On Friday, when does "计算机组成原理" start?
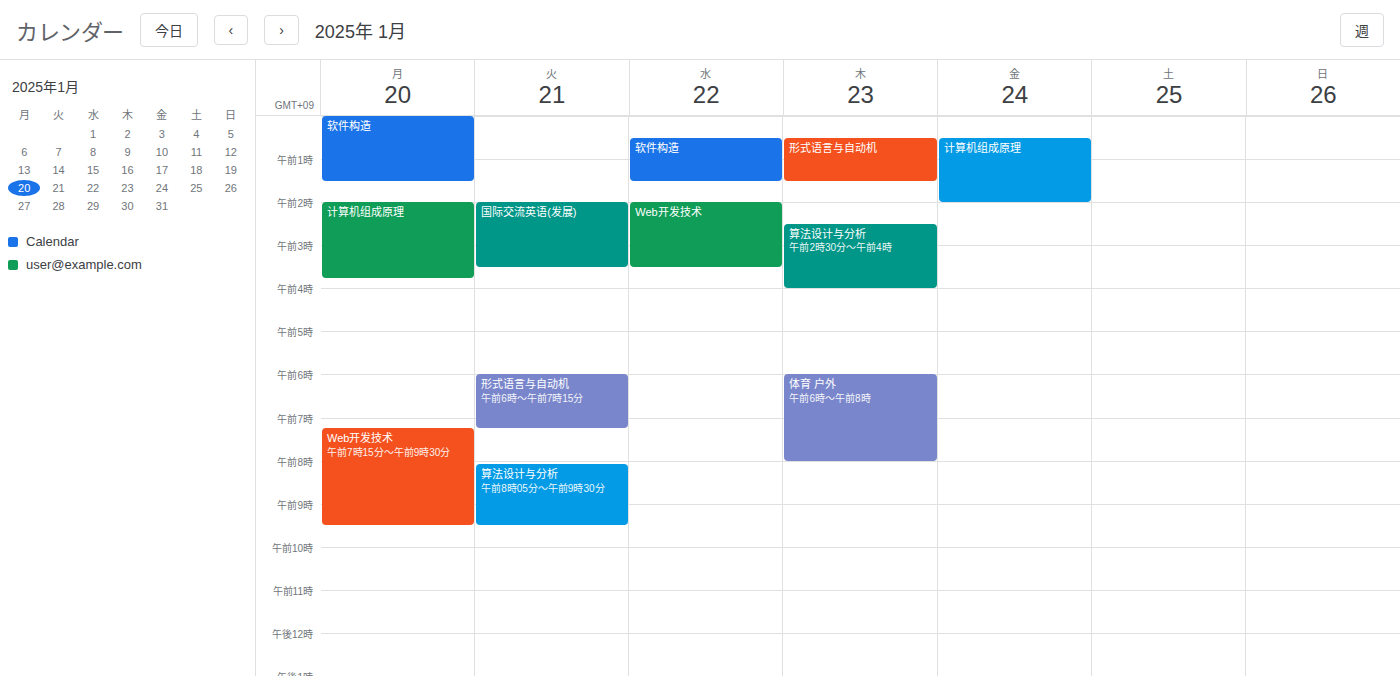
12:30 AM